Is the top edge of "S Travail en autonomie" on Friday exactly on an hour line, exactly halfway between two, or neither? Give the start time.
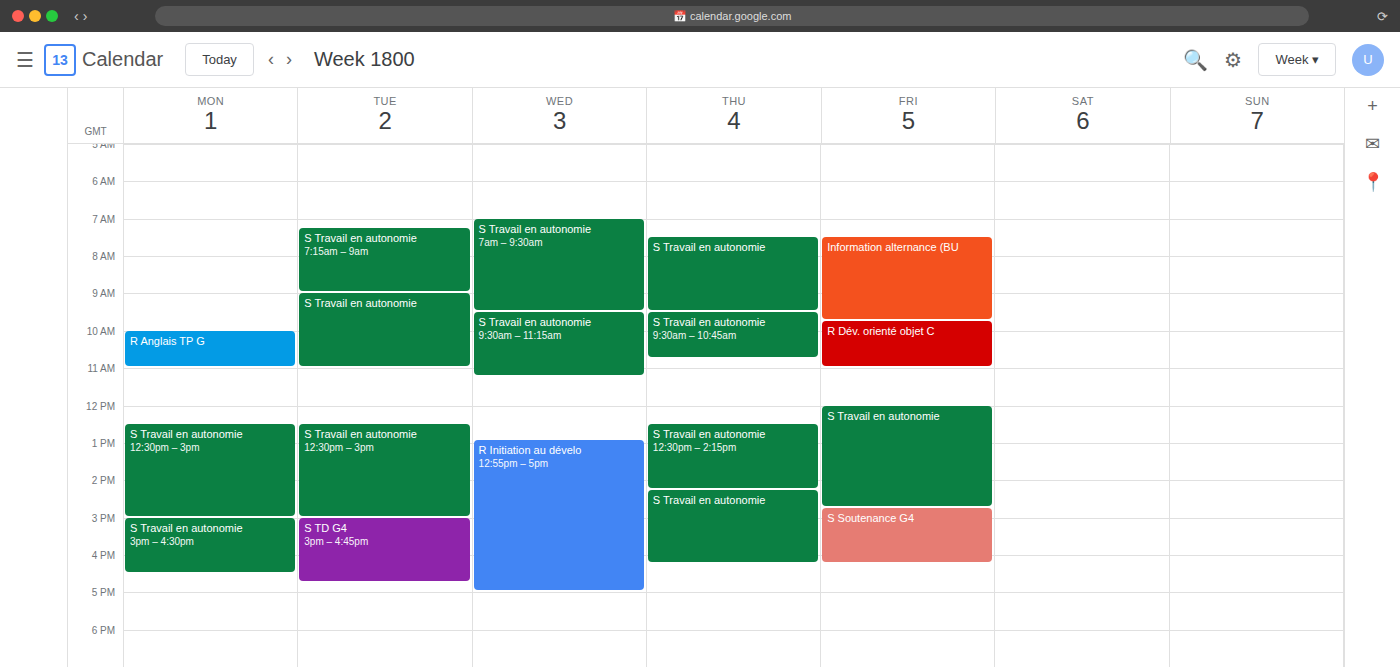
12:00 PM -- exactly on the 12 PM line.